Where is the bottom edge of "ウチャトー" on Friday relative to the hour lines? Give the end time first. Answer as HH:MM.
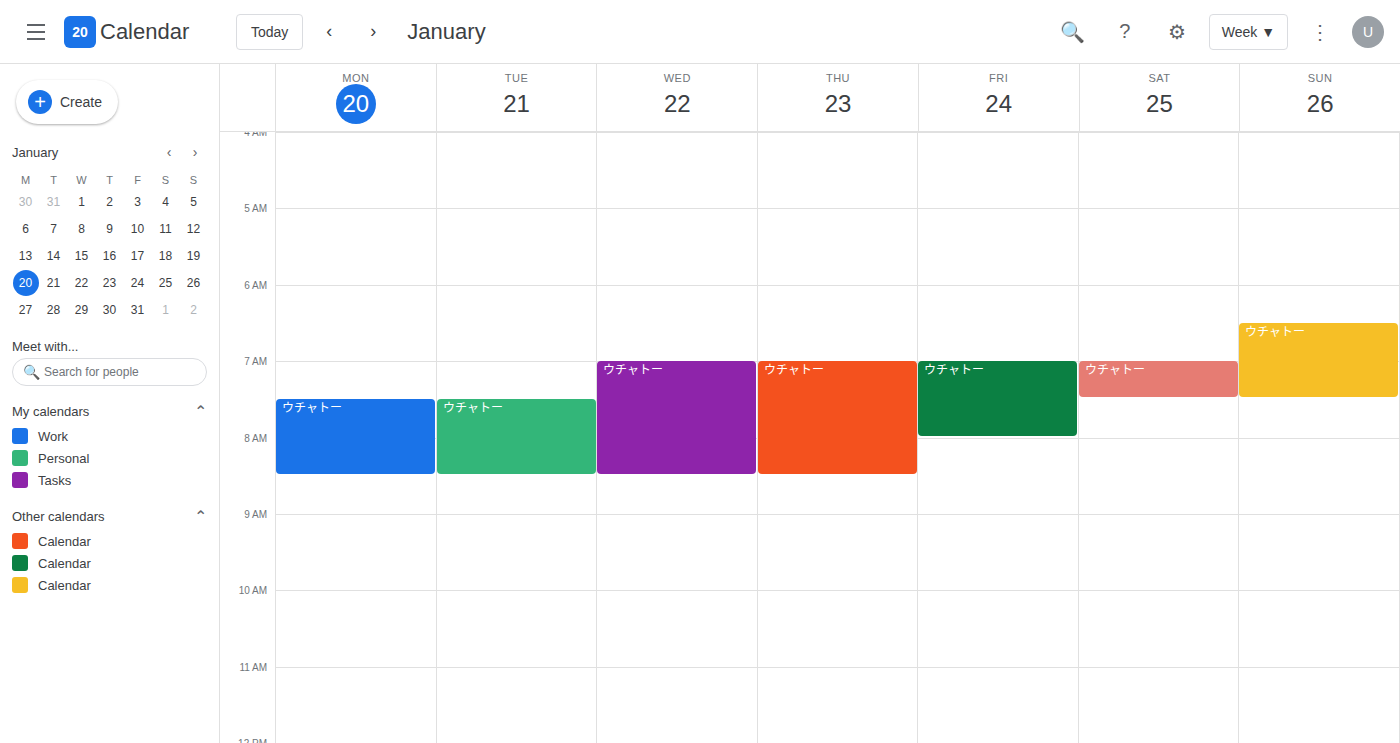
08:00 -- exactly on the 08:00 line.